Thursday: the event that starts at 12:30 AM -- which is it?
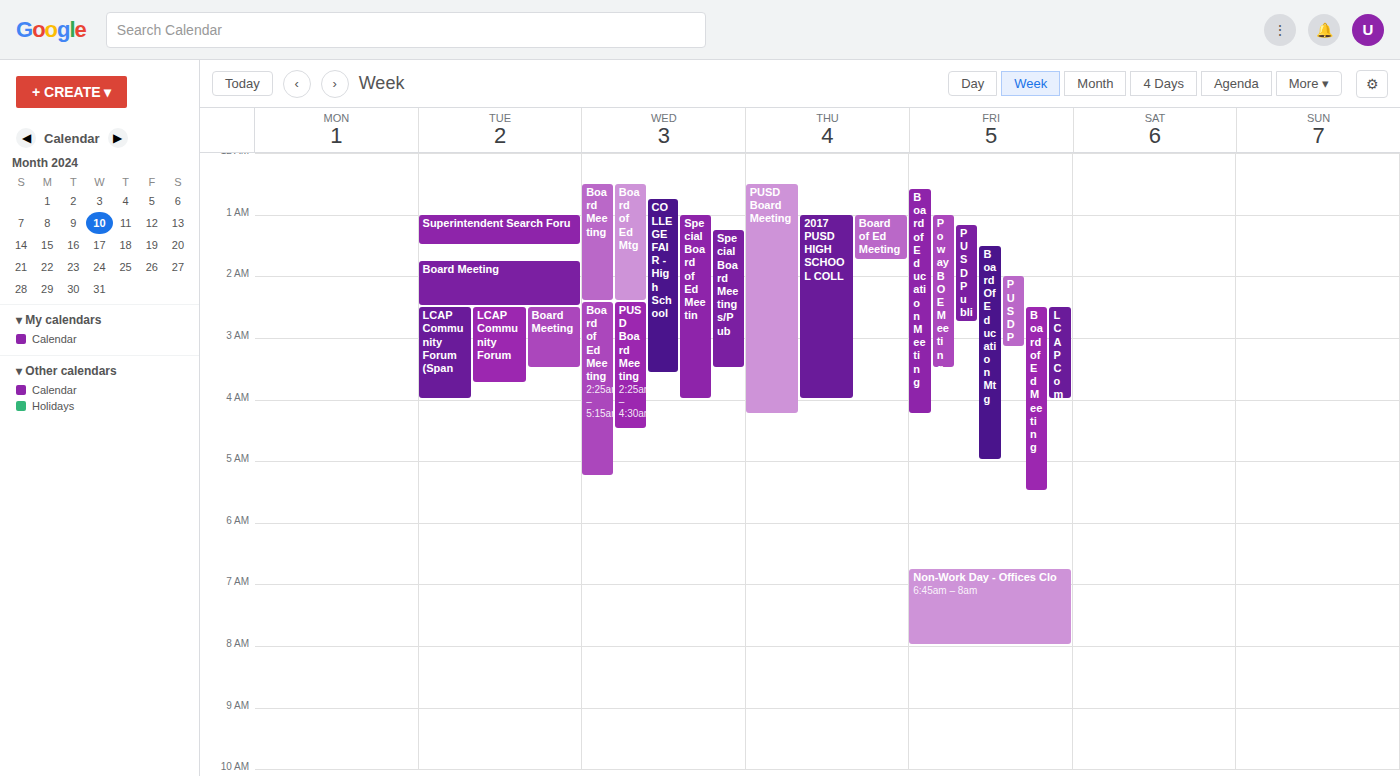
"PUSD Board Meeting"